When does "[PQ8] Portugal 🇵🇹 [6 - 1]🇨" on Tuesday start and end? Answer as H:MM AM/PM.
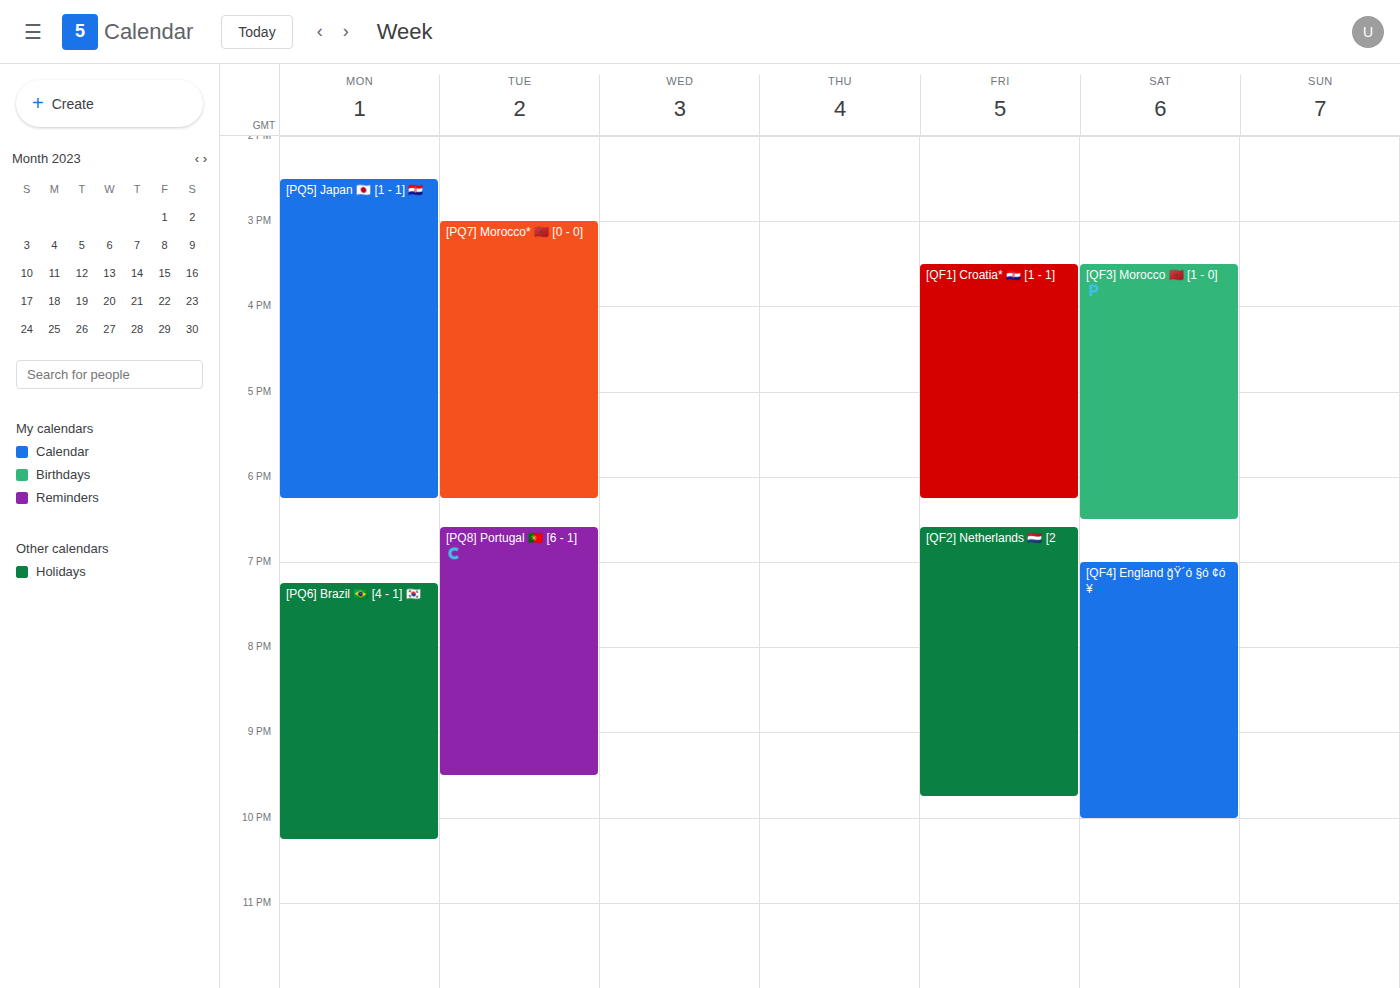
6:35 PM to 9:30 PM